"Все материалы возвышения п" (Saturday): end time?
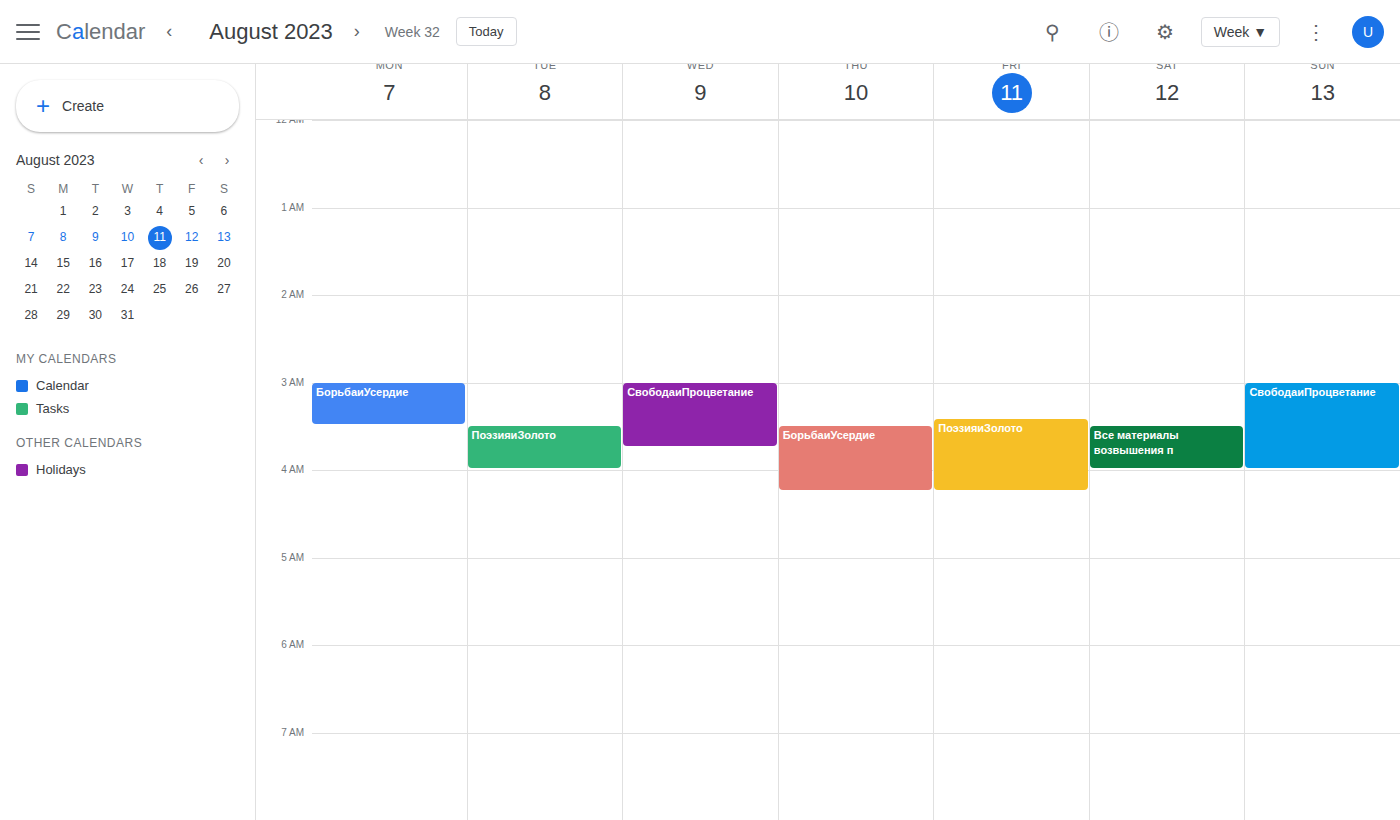
4:00 AM